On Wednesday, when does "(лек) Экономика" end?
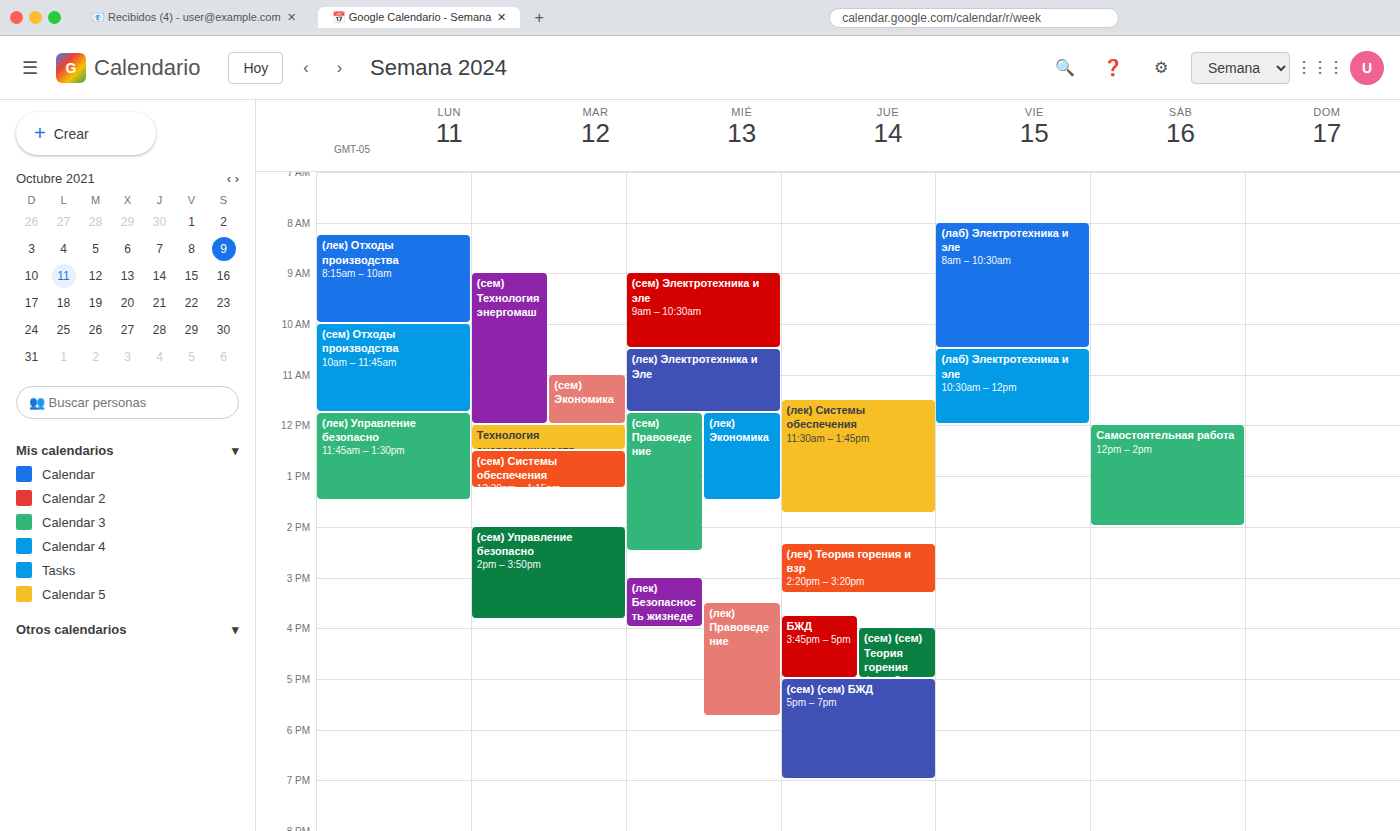
1:30 PM